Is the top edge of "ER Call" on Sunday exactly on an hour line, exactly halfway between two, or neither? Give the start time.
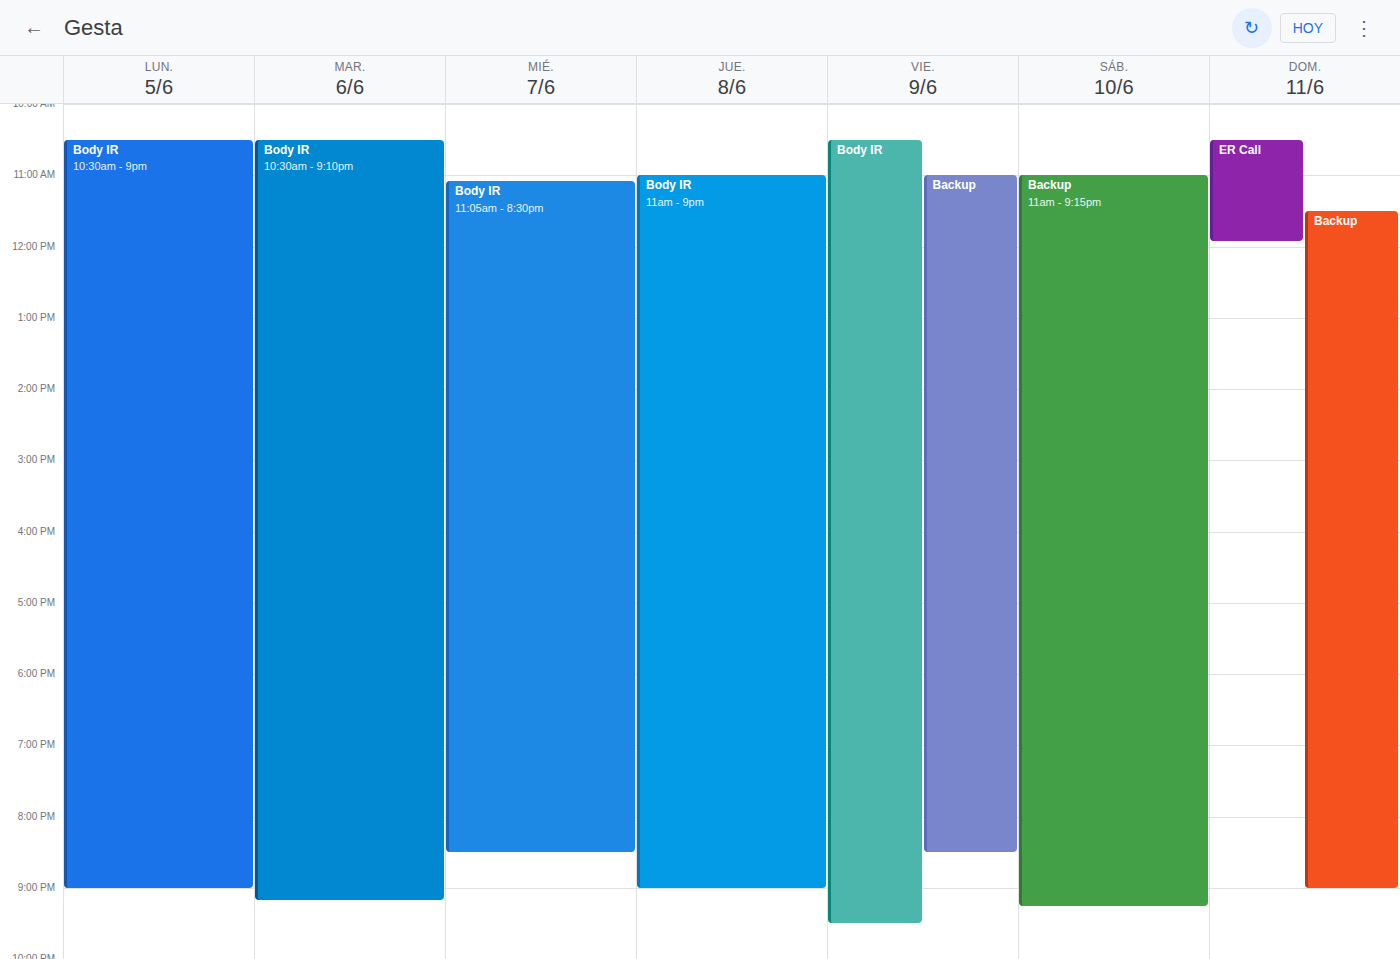
10:30 AM -- halfway between the 10 AM and 11 AM lines.